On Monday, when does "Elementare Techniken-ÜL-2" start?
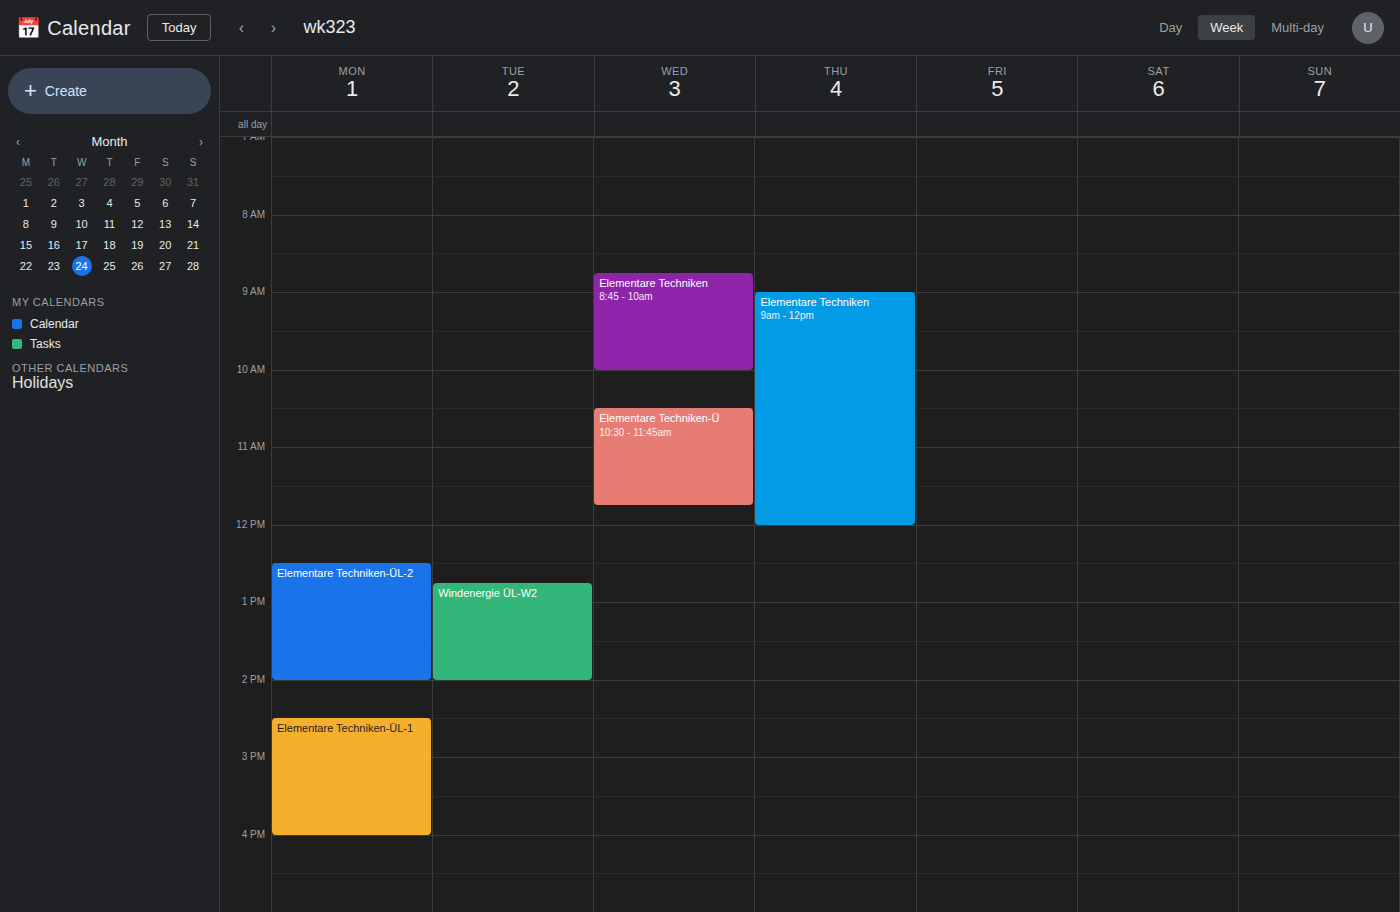
12:30 PM